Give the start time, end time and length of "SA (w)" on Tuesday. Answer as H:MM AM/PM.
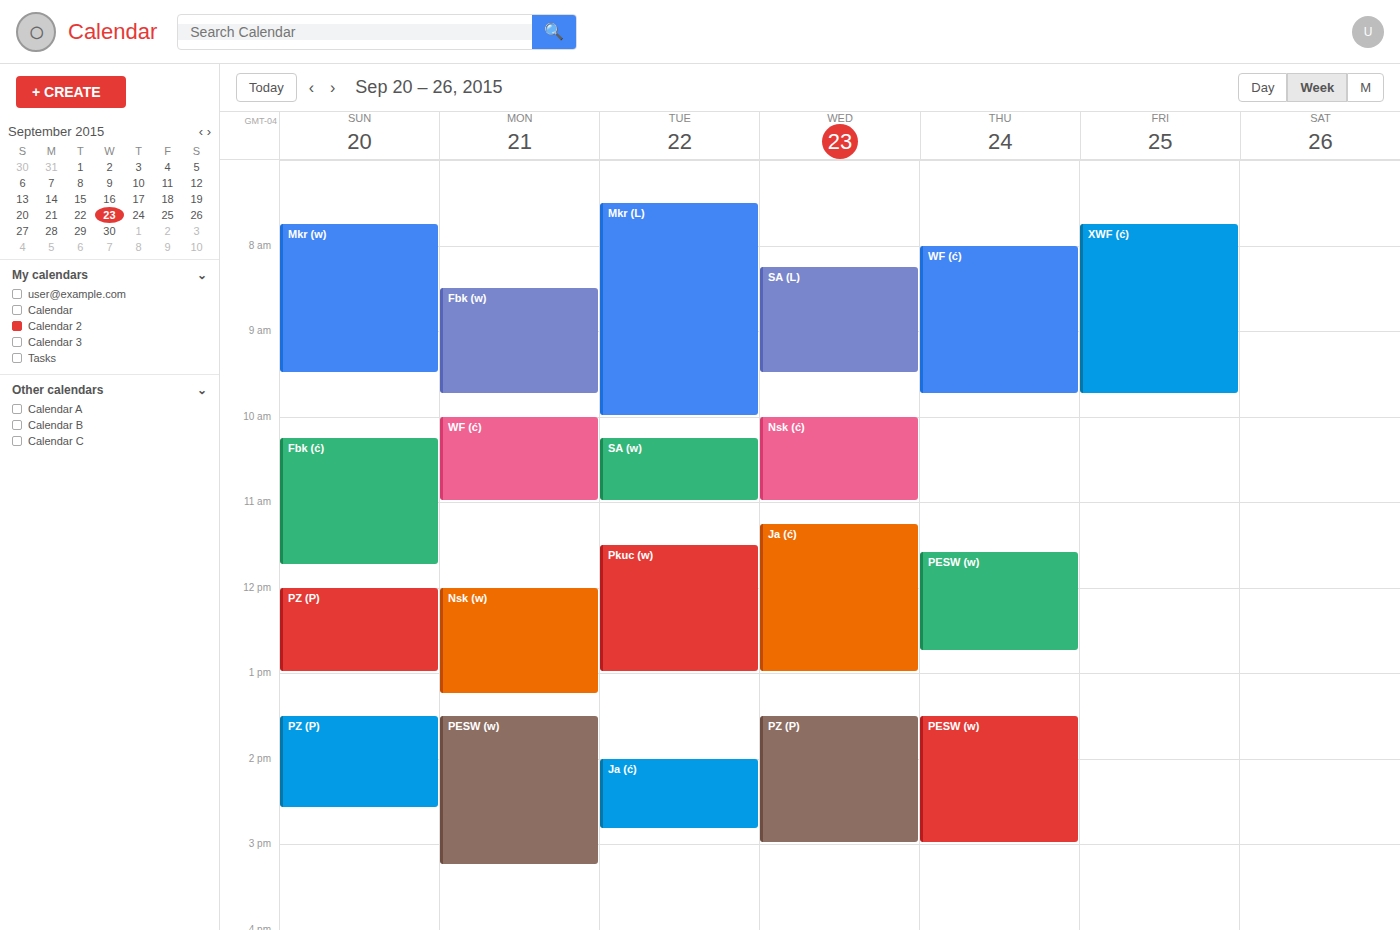
10:15 AM to 11:00 AM, 45 minutes